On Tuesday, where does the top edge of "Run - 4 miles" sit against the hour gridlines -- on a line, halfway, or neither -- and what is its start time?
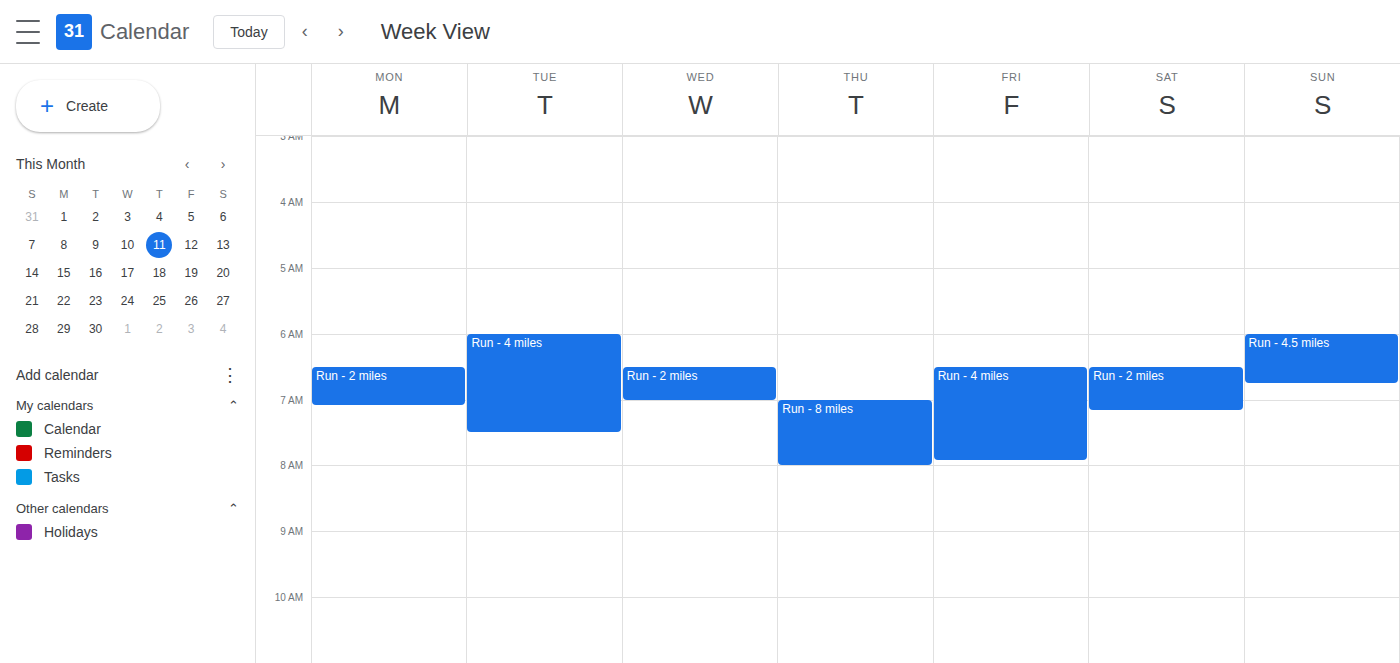
6:00 AM -- exactly on the 6 AM line.